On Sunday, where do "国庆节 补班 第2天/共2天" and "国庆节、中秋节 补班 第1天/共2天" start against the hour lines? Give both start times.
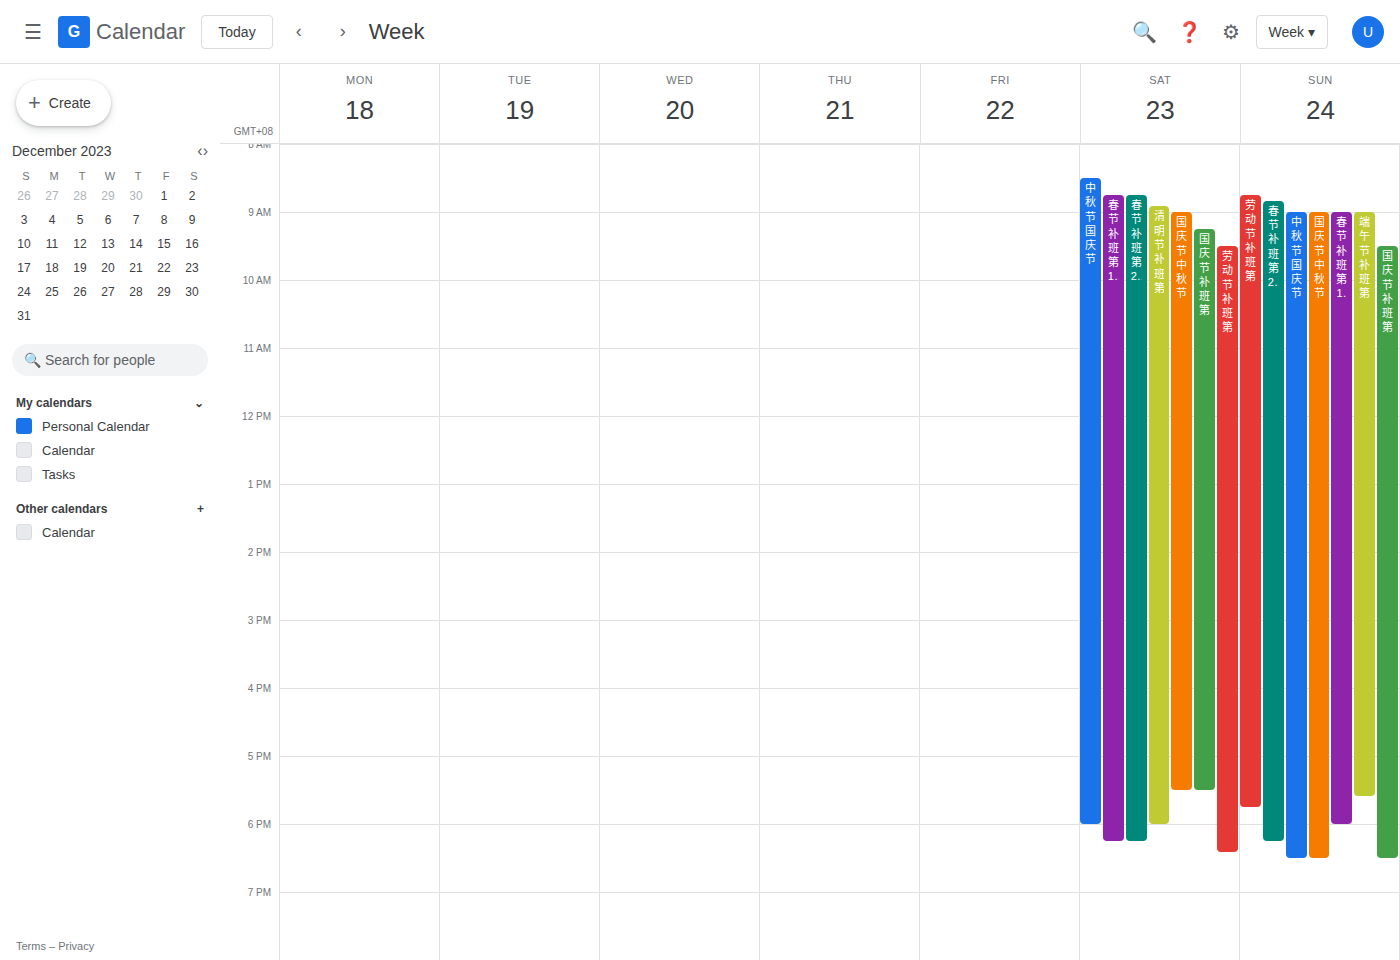
"国庆节 补班 第2天/共2天": 9:30 AM, halfway between the 9 AM and 10 AM lines. "国庆节、中秋节 补班 第1天/共2天": 9:00 AM, exactly on the 9 AM line.